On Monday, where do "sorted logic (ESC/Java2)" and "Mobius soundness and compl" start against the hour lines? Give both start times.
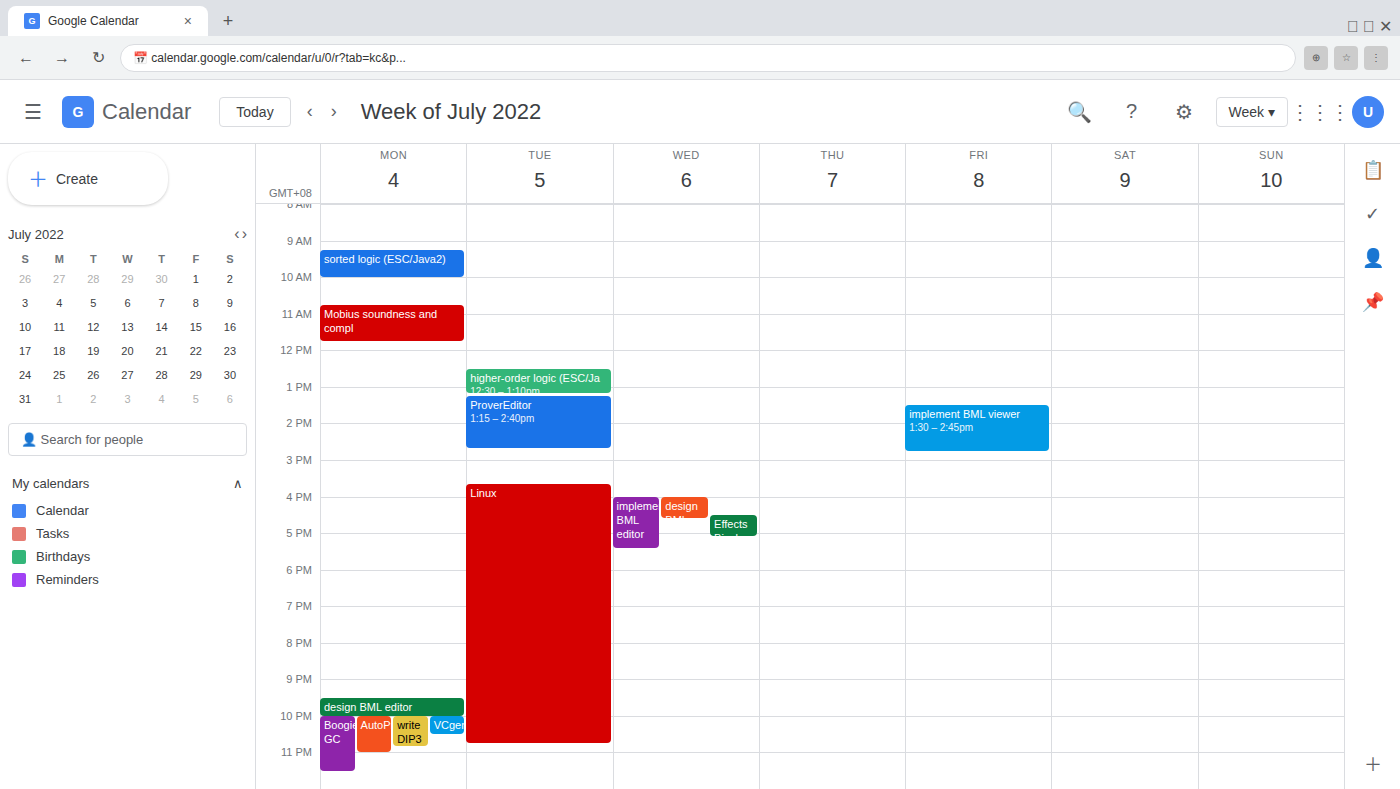
"sorted logic (ESC/Java2)": 09:15, neither: a quarter of the way from the 09:00 line to the 10:00 line. "Mobius soundness and compl": 10:45, neither: three quarters of the way from the 10:00 line to the 11:00 line.